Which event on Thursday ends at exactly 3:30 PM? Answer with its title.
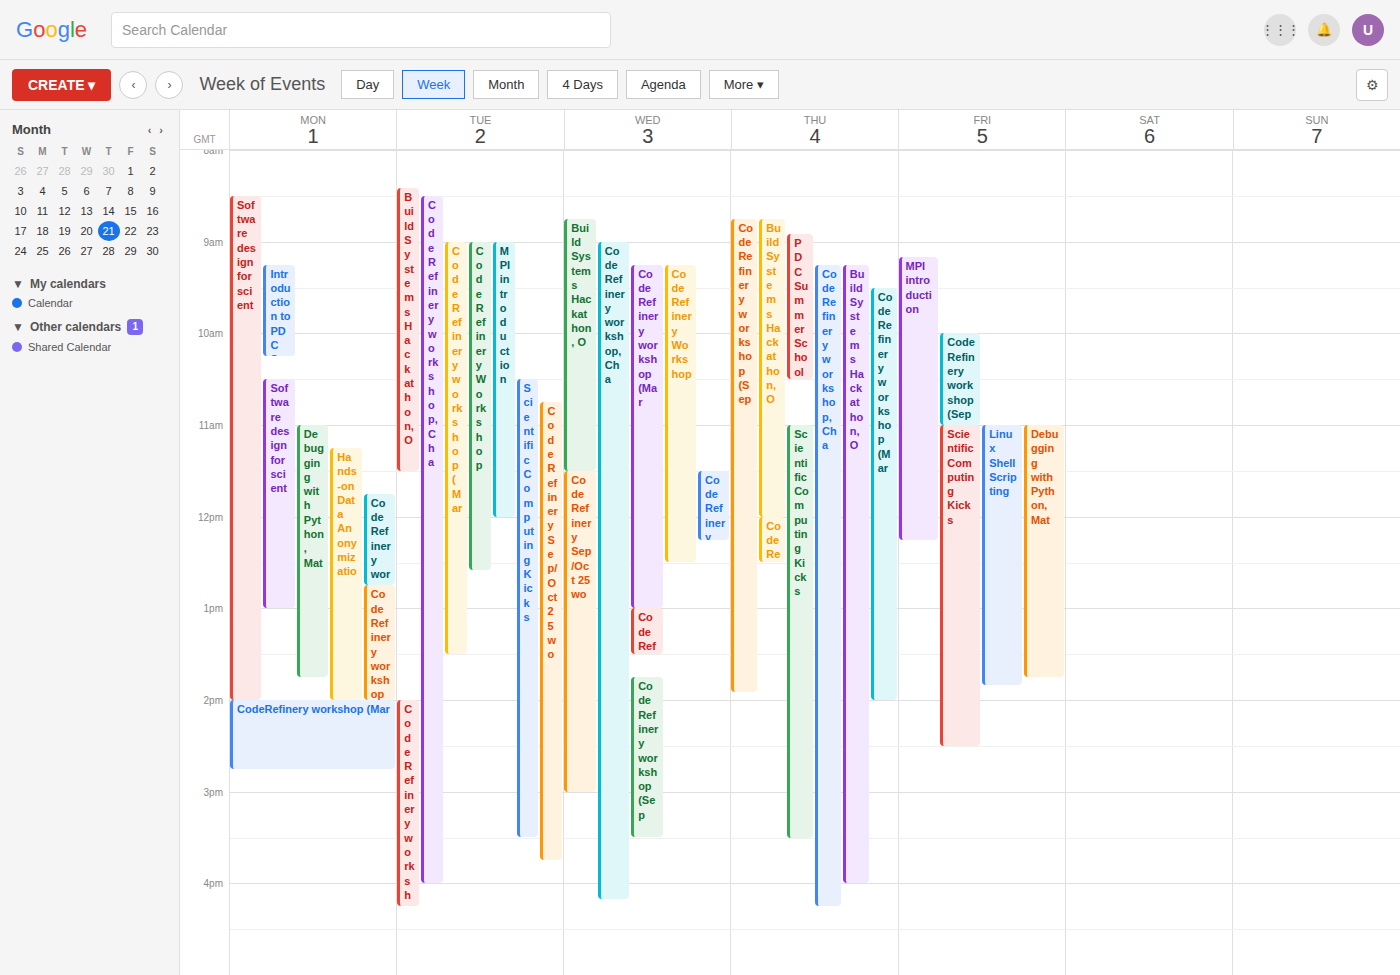
"Scientific Computing Kicks"